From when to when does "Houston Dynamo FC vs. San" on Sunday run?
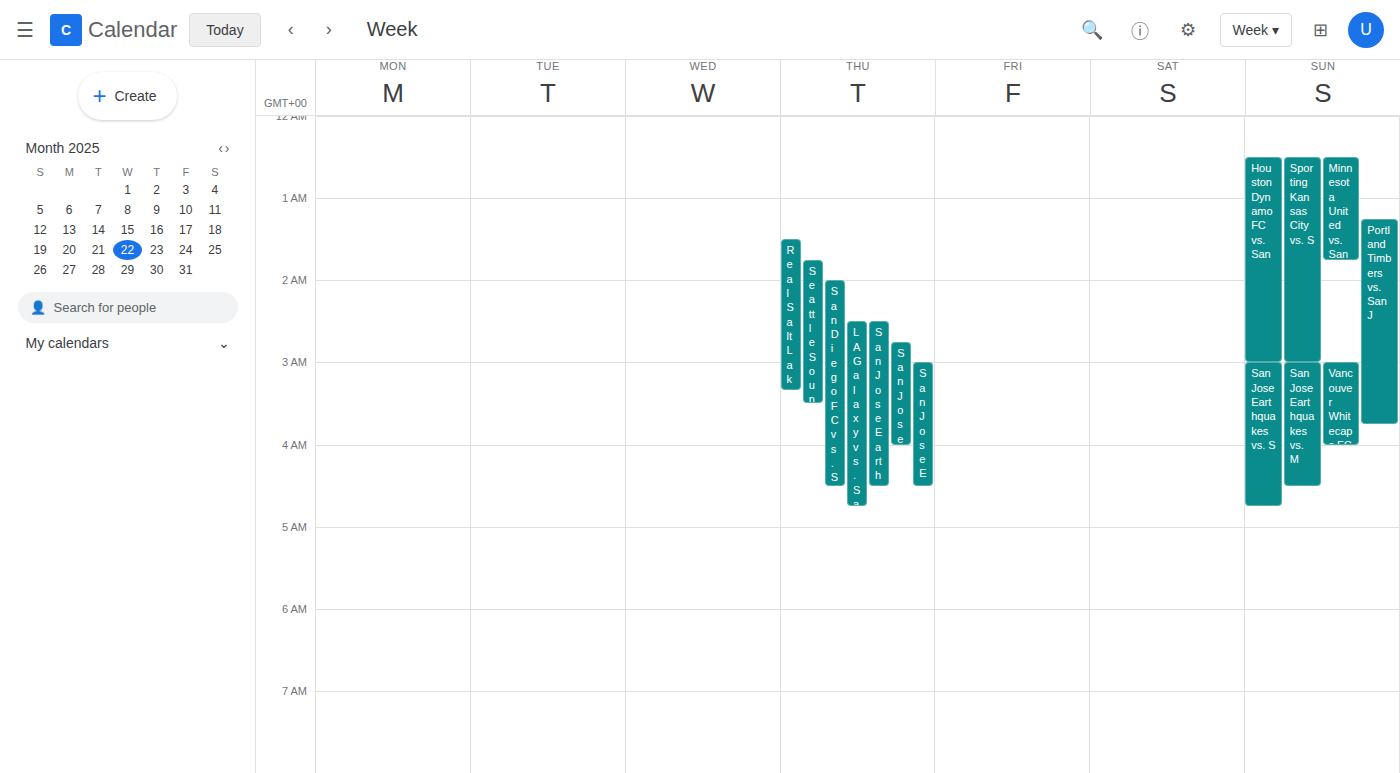
12:30 AM to 3:00 AM